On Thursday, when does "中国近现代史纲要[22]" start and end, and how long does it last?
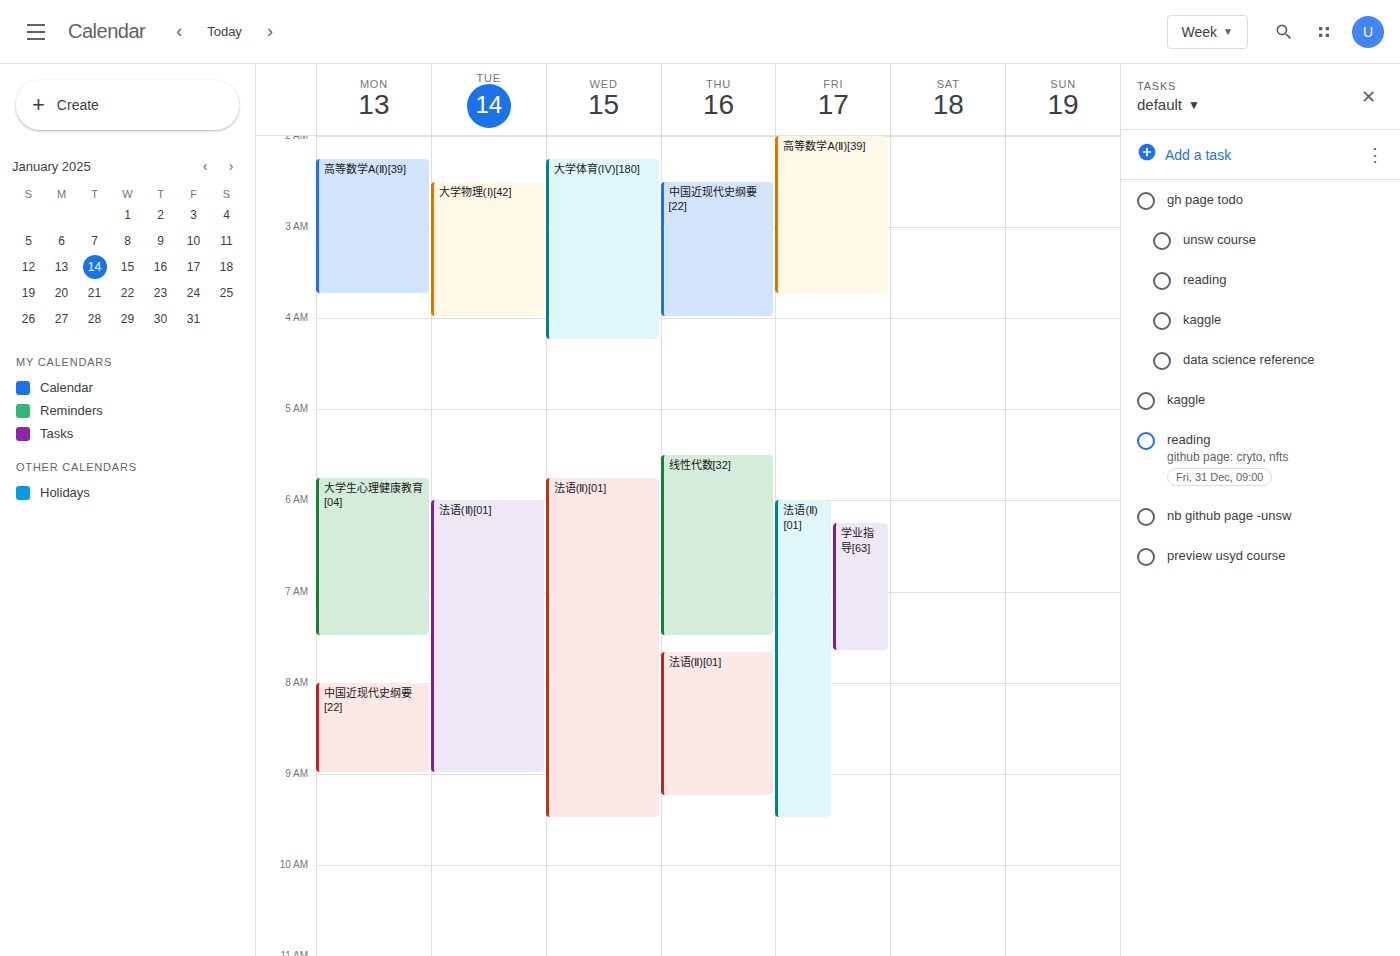
2:30 AM to 4:00 AM, 1 hour 30 minutes